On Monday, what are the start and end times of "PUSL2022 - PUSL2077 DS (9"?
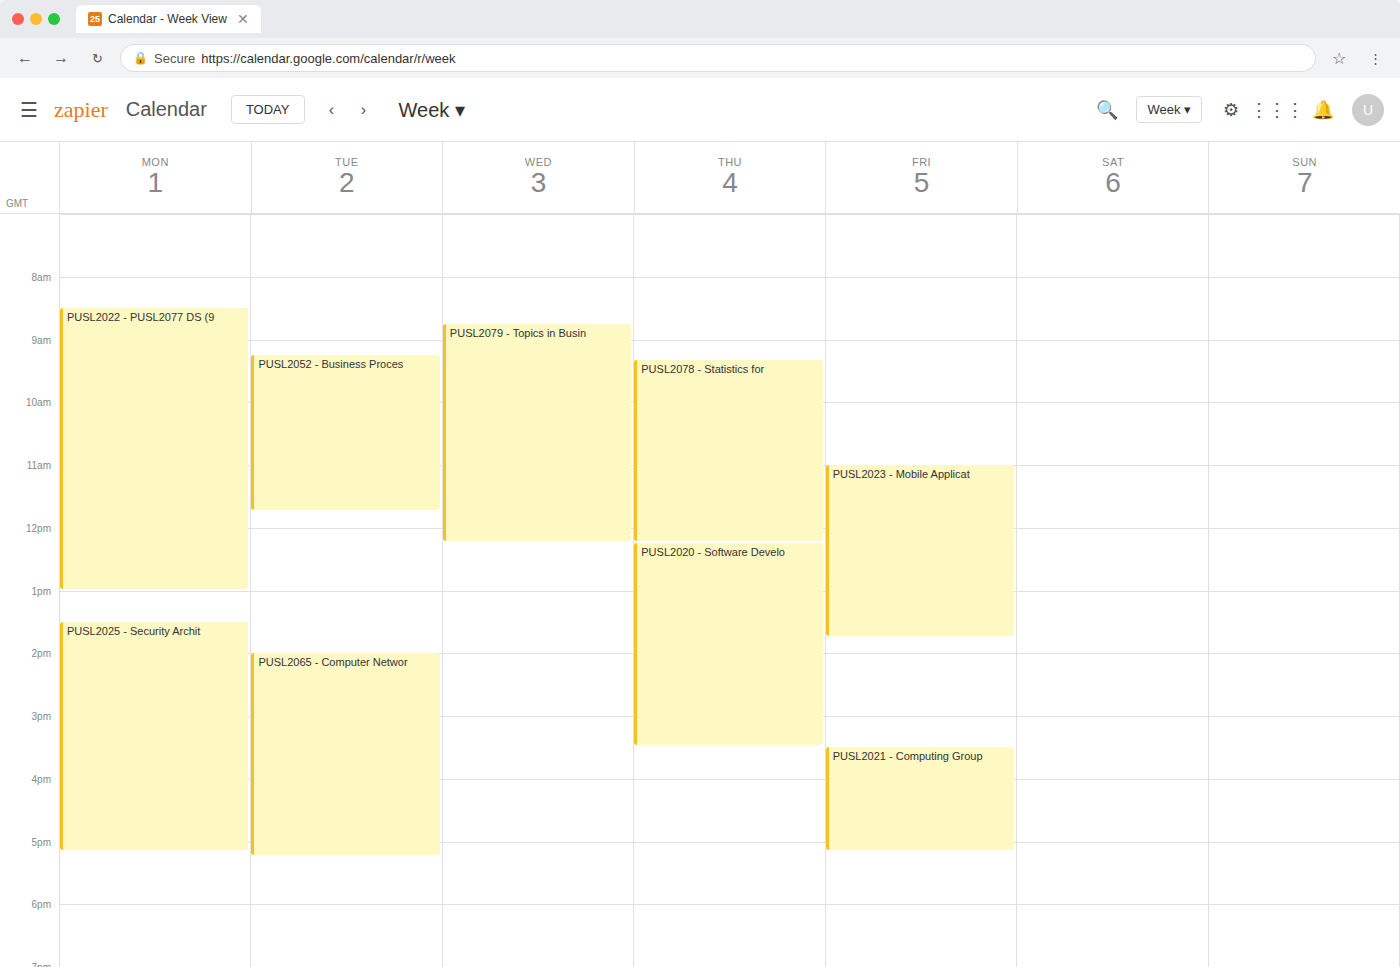
8:30 AM to 1:00 PM